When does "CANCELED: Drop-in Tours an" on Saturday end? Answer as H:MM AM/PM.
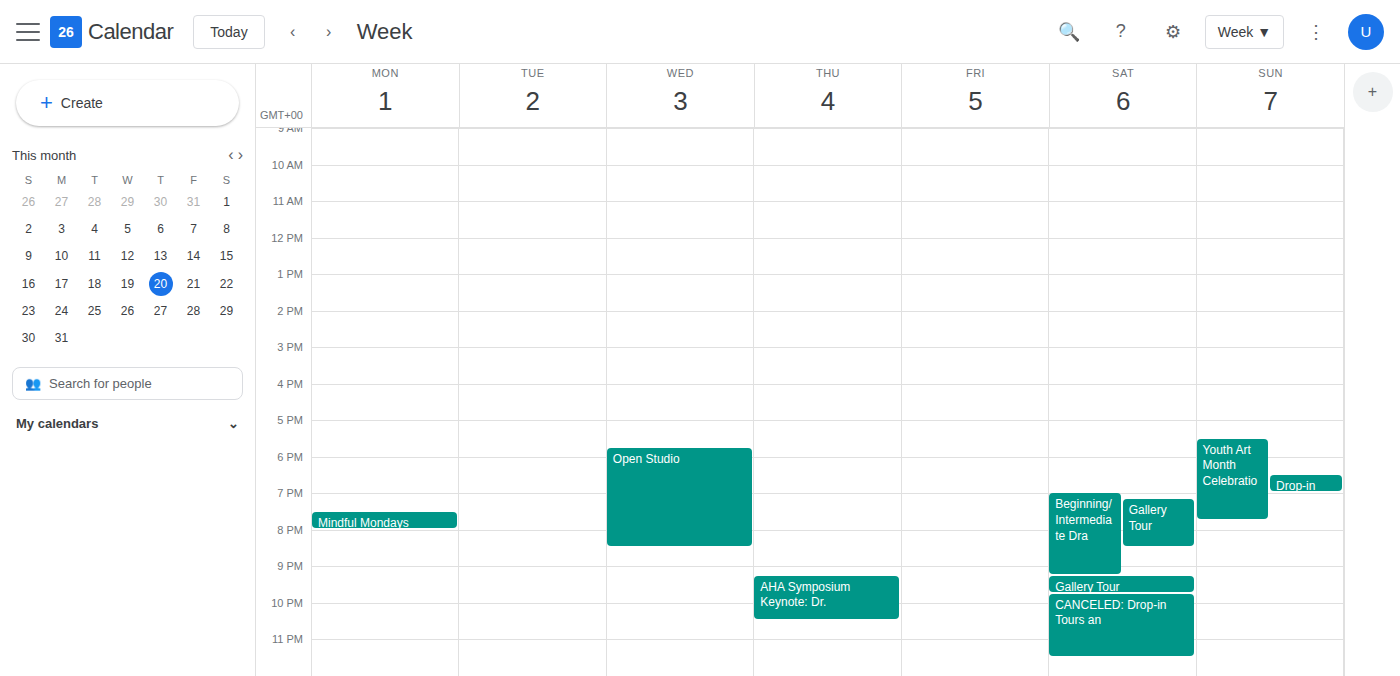
11:30 PM